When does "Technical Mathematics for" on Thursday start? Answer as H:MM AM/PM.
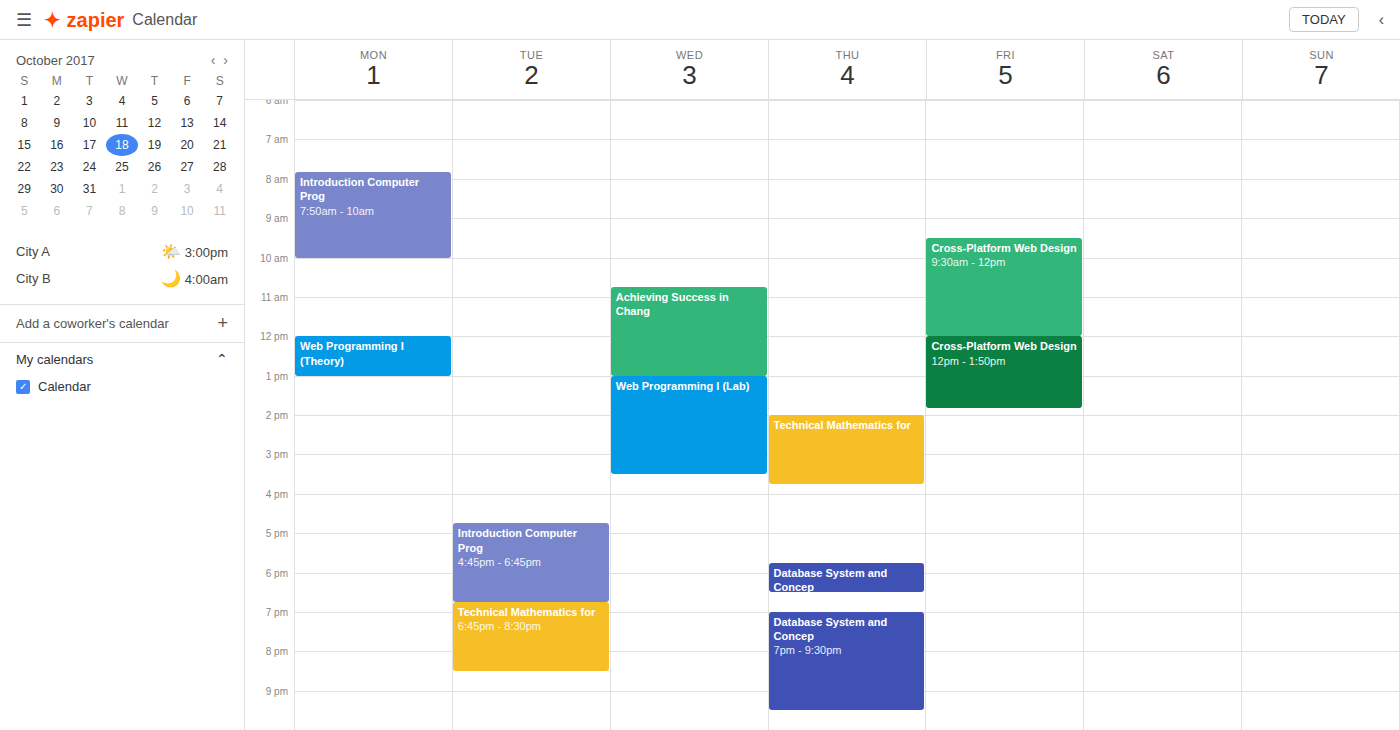
2:00 PM